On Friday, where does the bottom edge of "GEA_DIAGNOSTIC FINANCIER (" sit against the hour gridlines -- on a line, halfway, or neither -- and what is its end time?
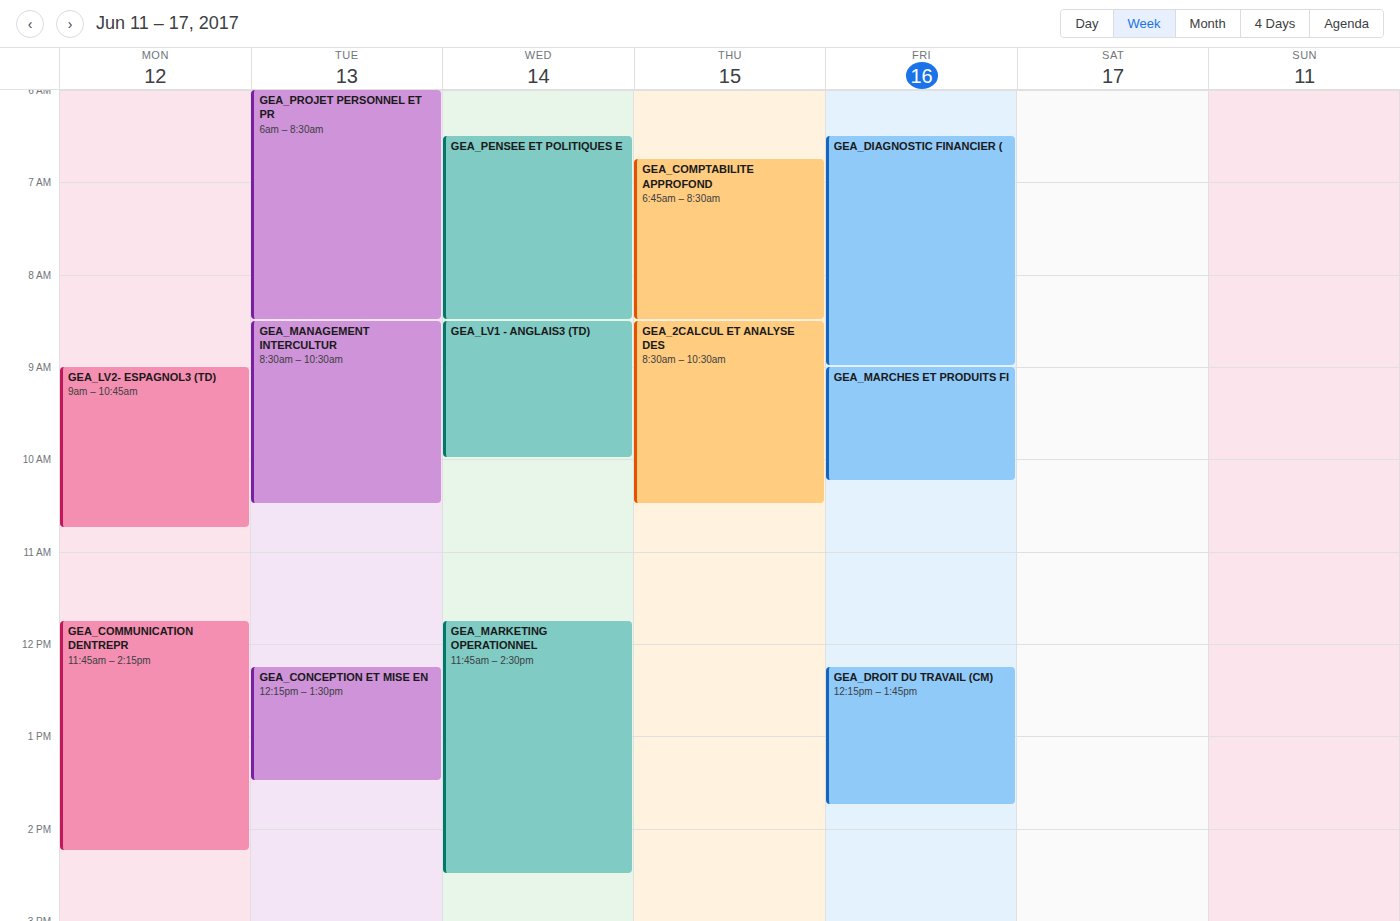
9:00 AM -- exactly on the 9 AM line.